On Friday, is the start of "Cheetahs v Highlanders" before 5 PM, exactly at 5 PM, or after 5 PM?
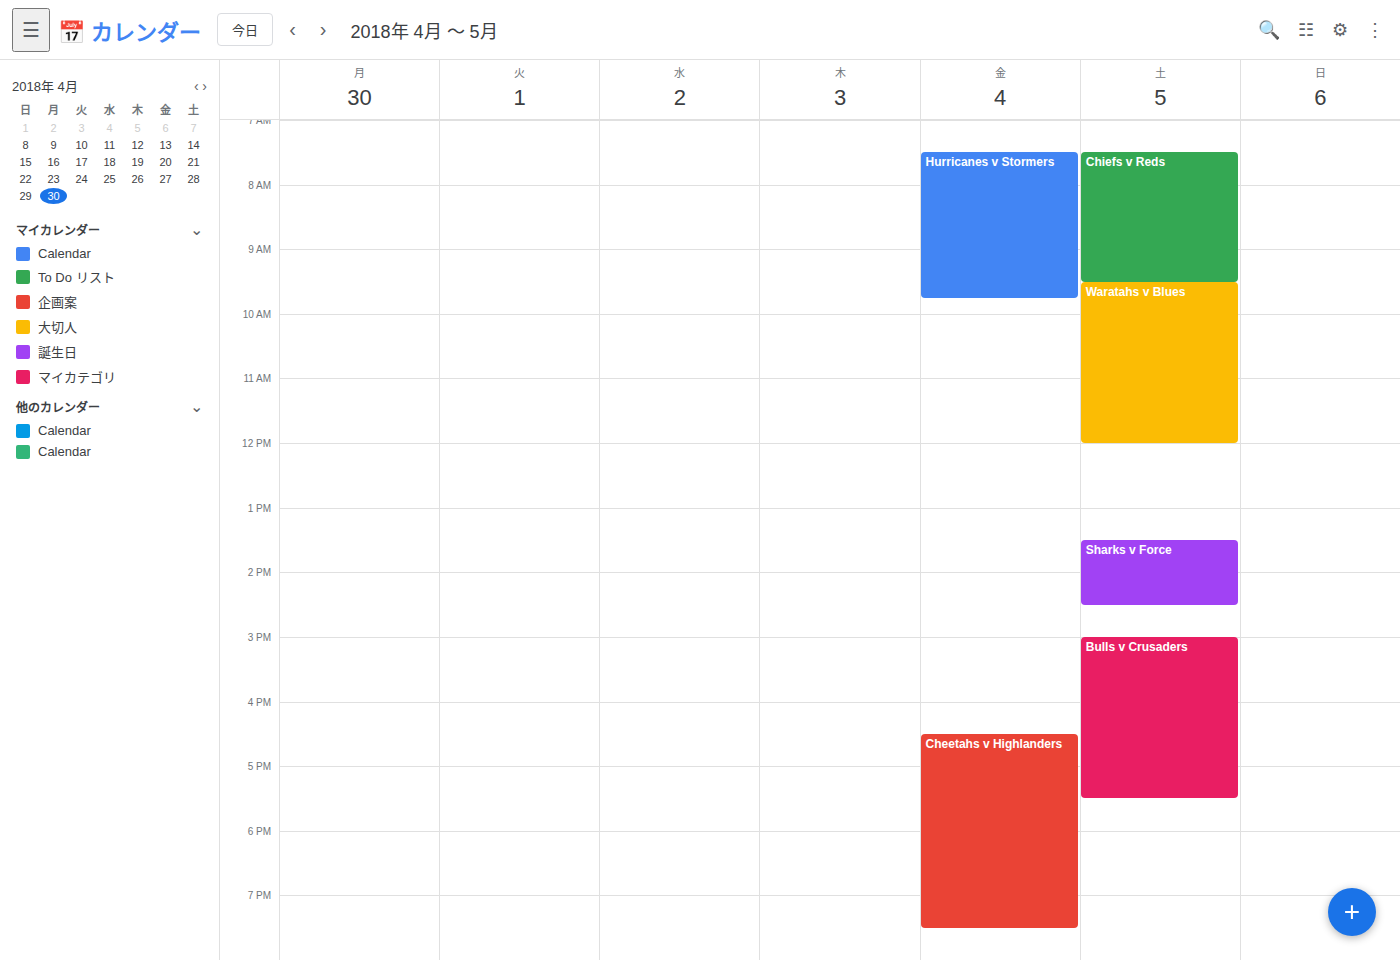
4:30 PM -- before 5 PM, 30 minutes above the 5 PM line.